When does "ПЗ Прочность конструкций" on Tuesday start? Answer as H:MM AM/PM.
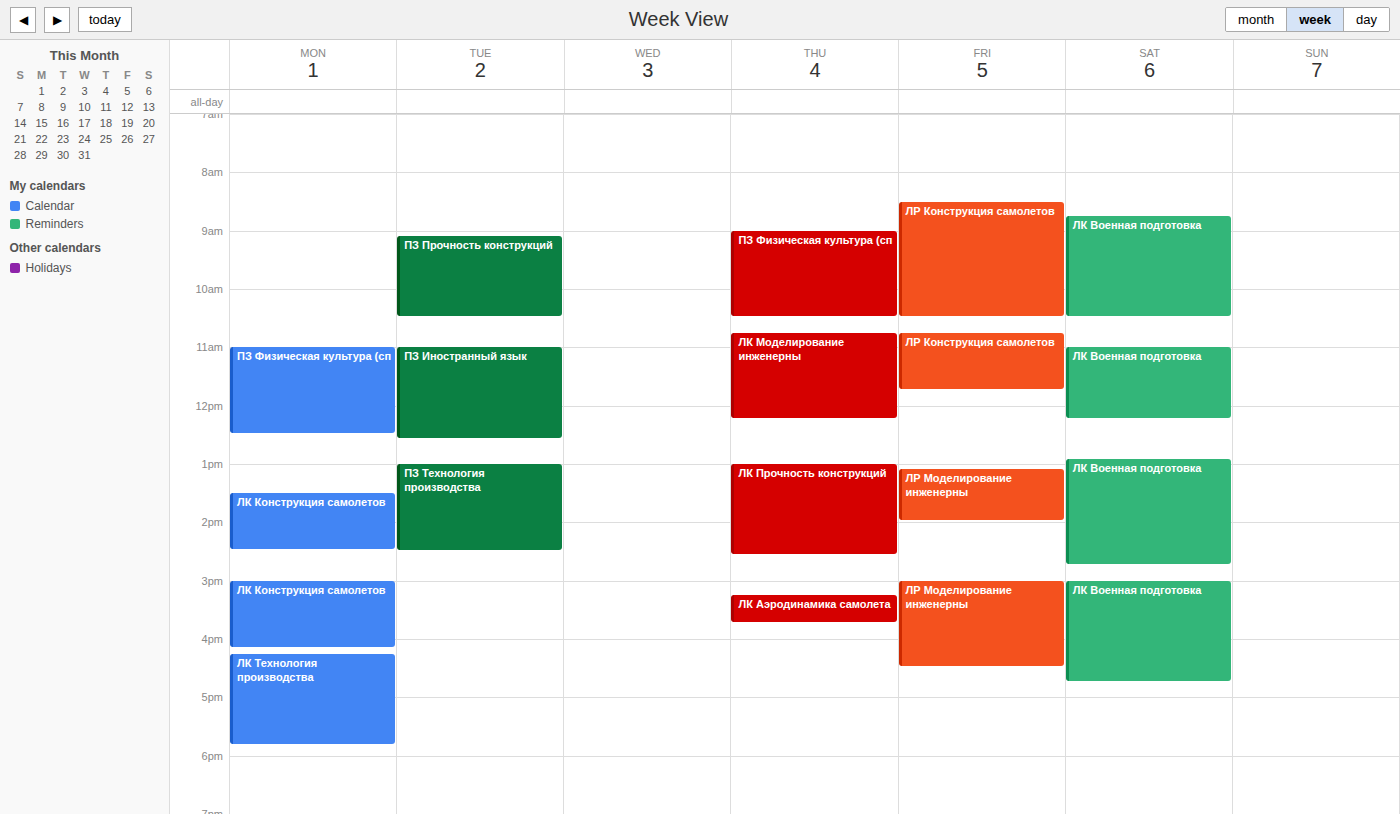
9:05 AM